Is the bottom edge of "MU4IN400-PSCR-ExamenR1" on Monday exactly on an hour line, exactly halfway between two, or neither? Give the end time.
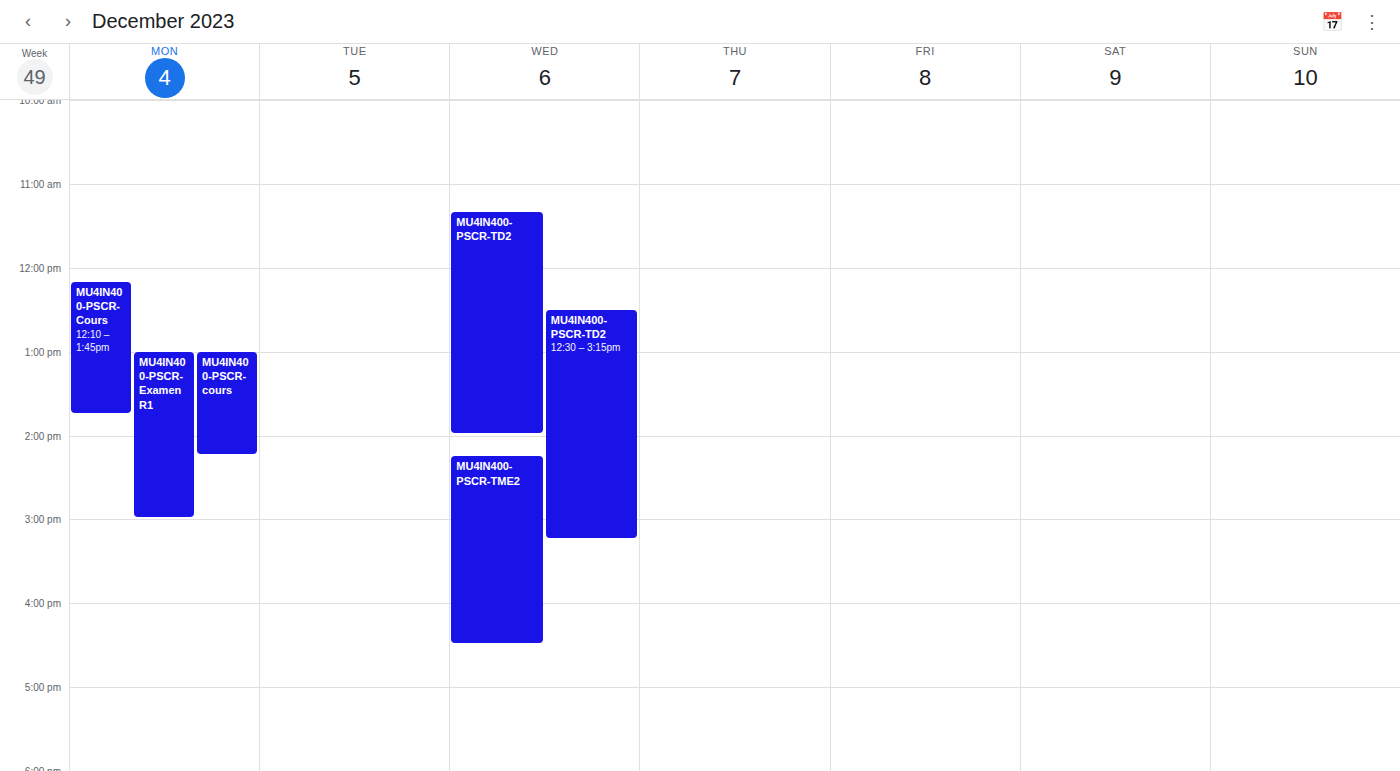
3:00 PM -- exactly on the 3 PM line.